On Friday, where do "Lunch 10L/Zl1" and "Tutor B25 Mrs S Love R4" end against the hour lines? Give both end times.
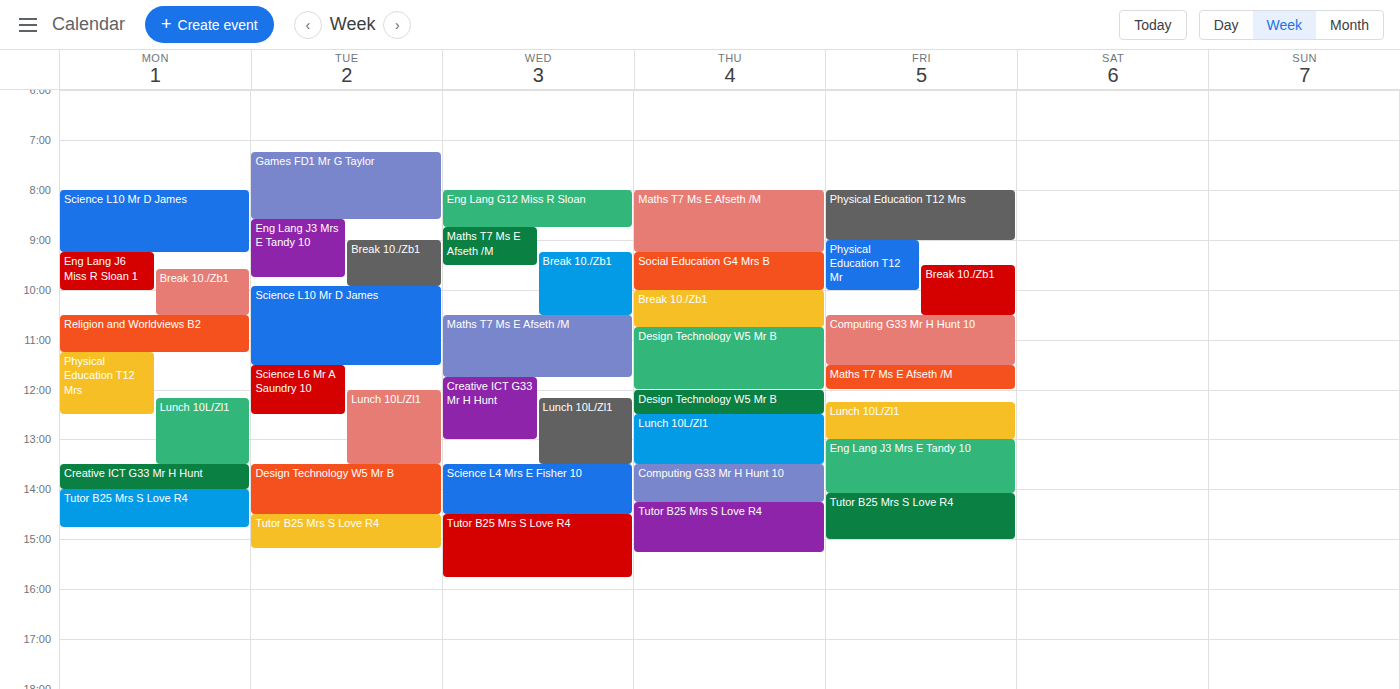
"Lunch 10L/Zl1": 1:00 PM, exactly on the 1 PM line. "Tutor B25 Mrs S Love R4": 3:00 PM, exactly on the 3 PM line.